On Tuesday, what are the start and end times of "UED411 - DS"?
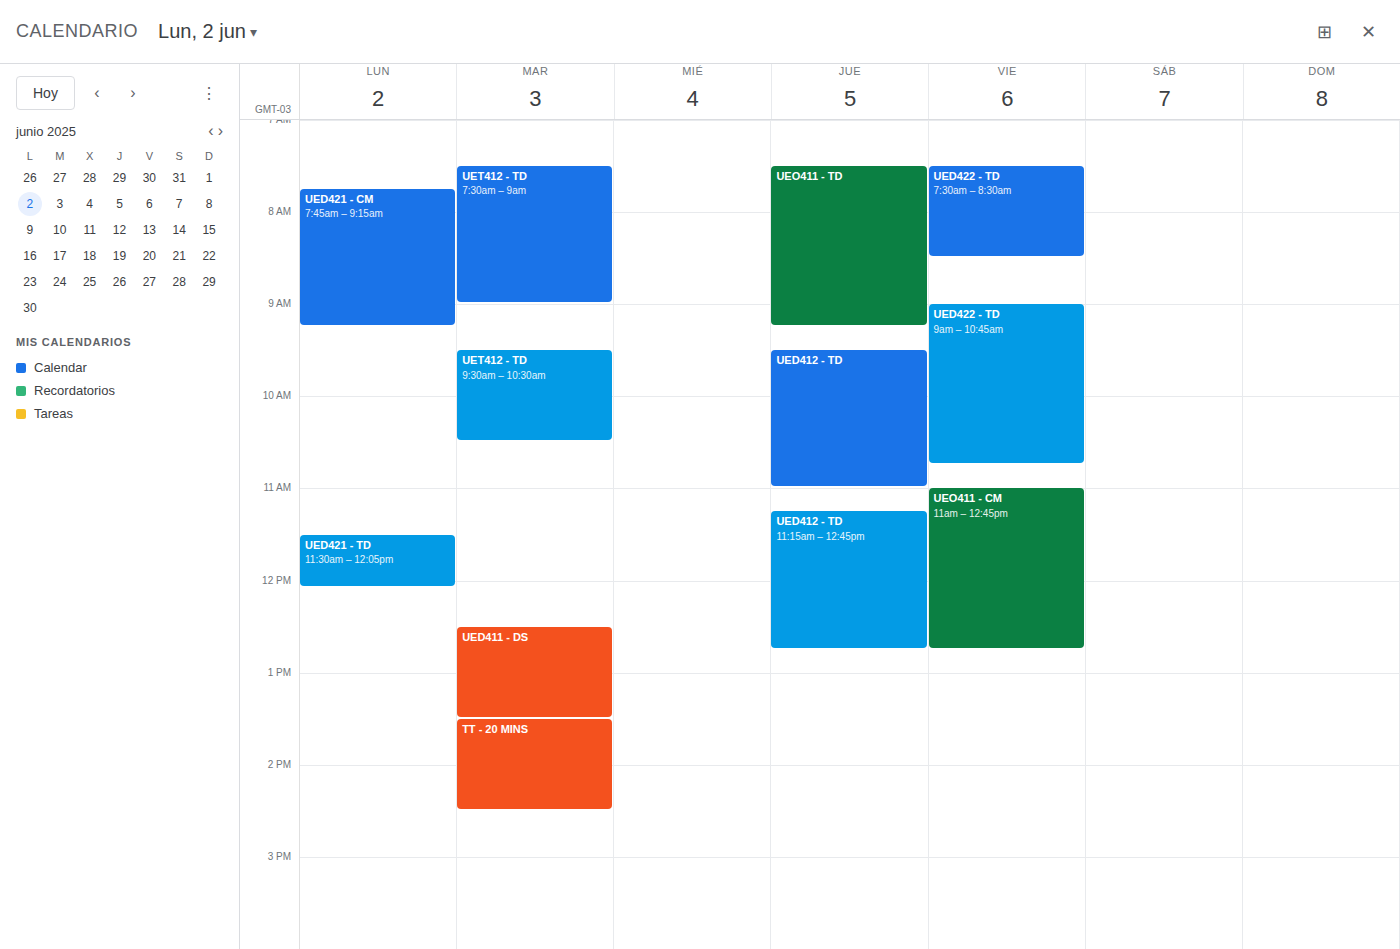
12:30 PM to 1:30 PM